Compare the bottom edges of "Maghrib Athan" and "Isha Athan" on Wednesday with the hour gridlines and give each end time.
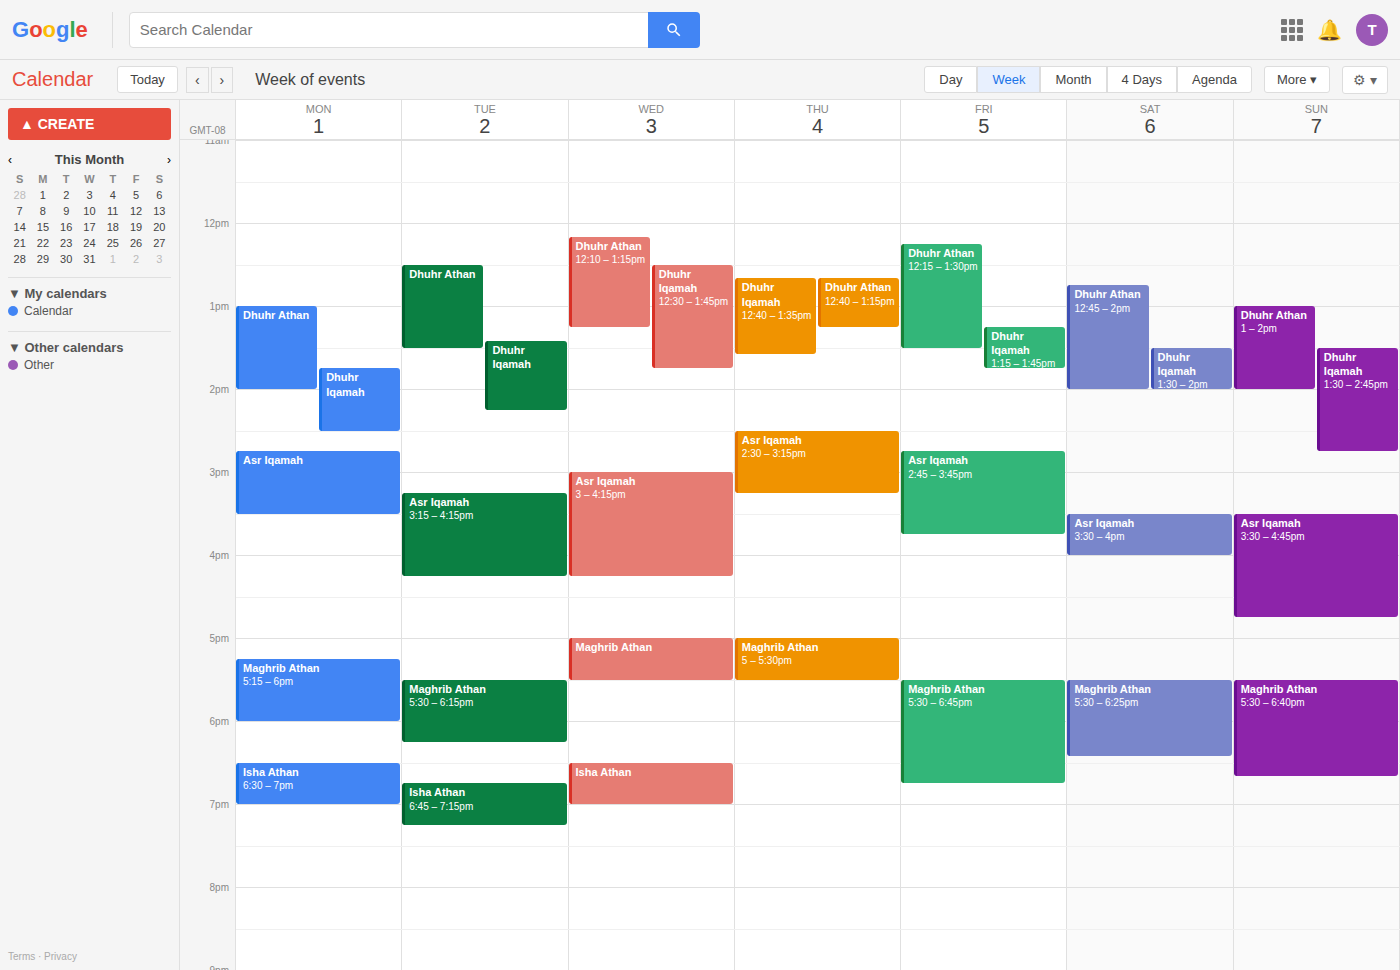
"Maghrib Athan": 5:30 PM, halfway between the 5 PM and 6 PM lines. "Isha Athan": 7:00 PM, exactly on the 7 PM line.